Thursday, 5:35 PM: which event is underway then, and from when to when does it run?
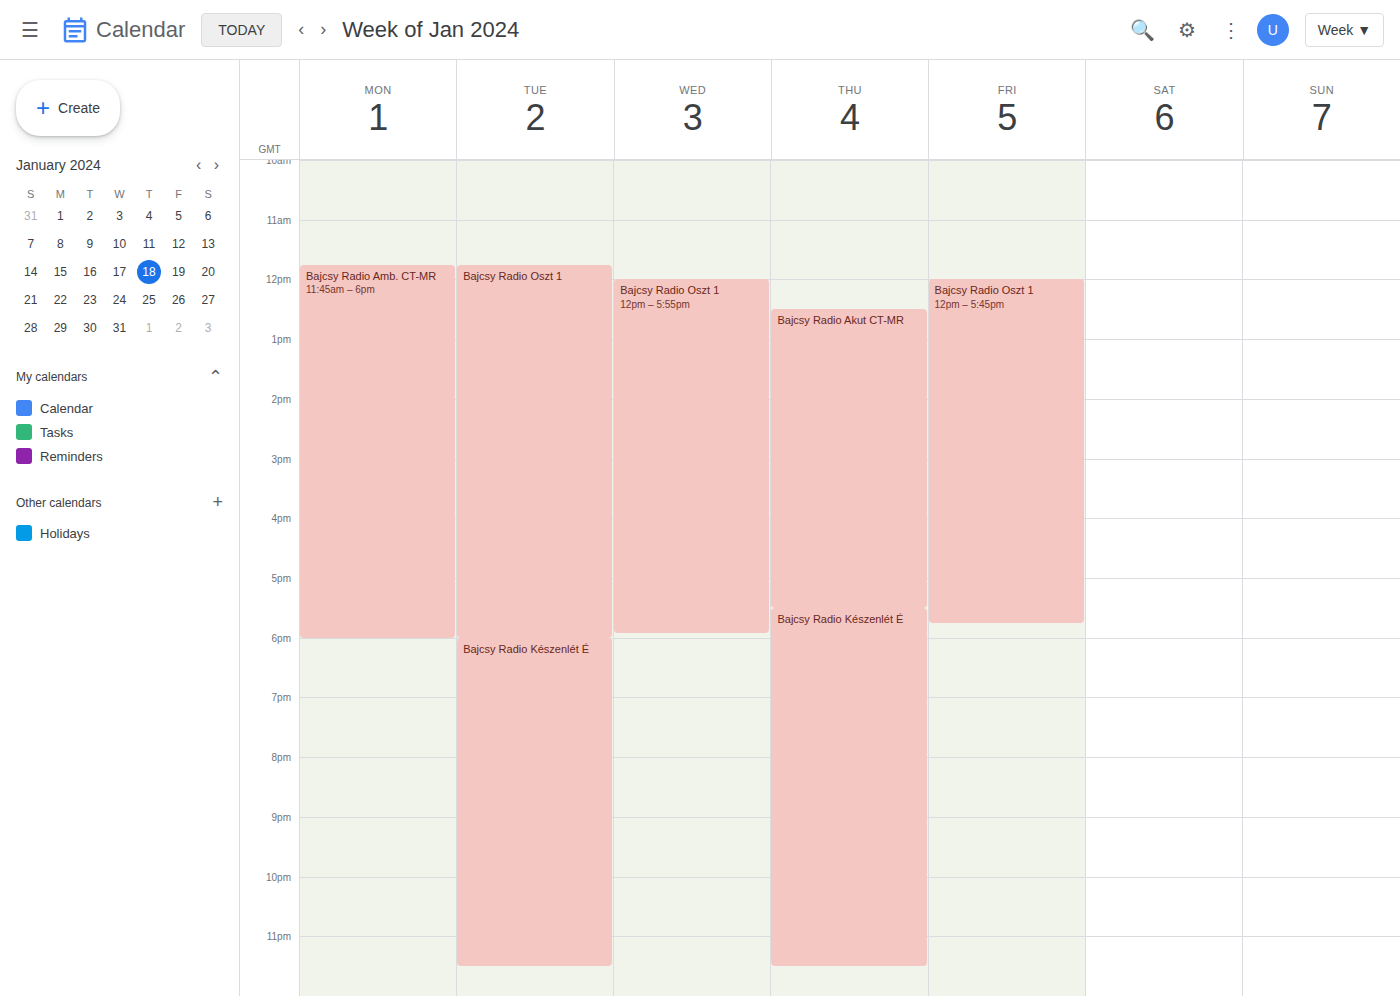
"Bajcsy Radio Készenlét É", 5:30 PM to 11:30 PM